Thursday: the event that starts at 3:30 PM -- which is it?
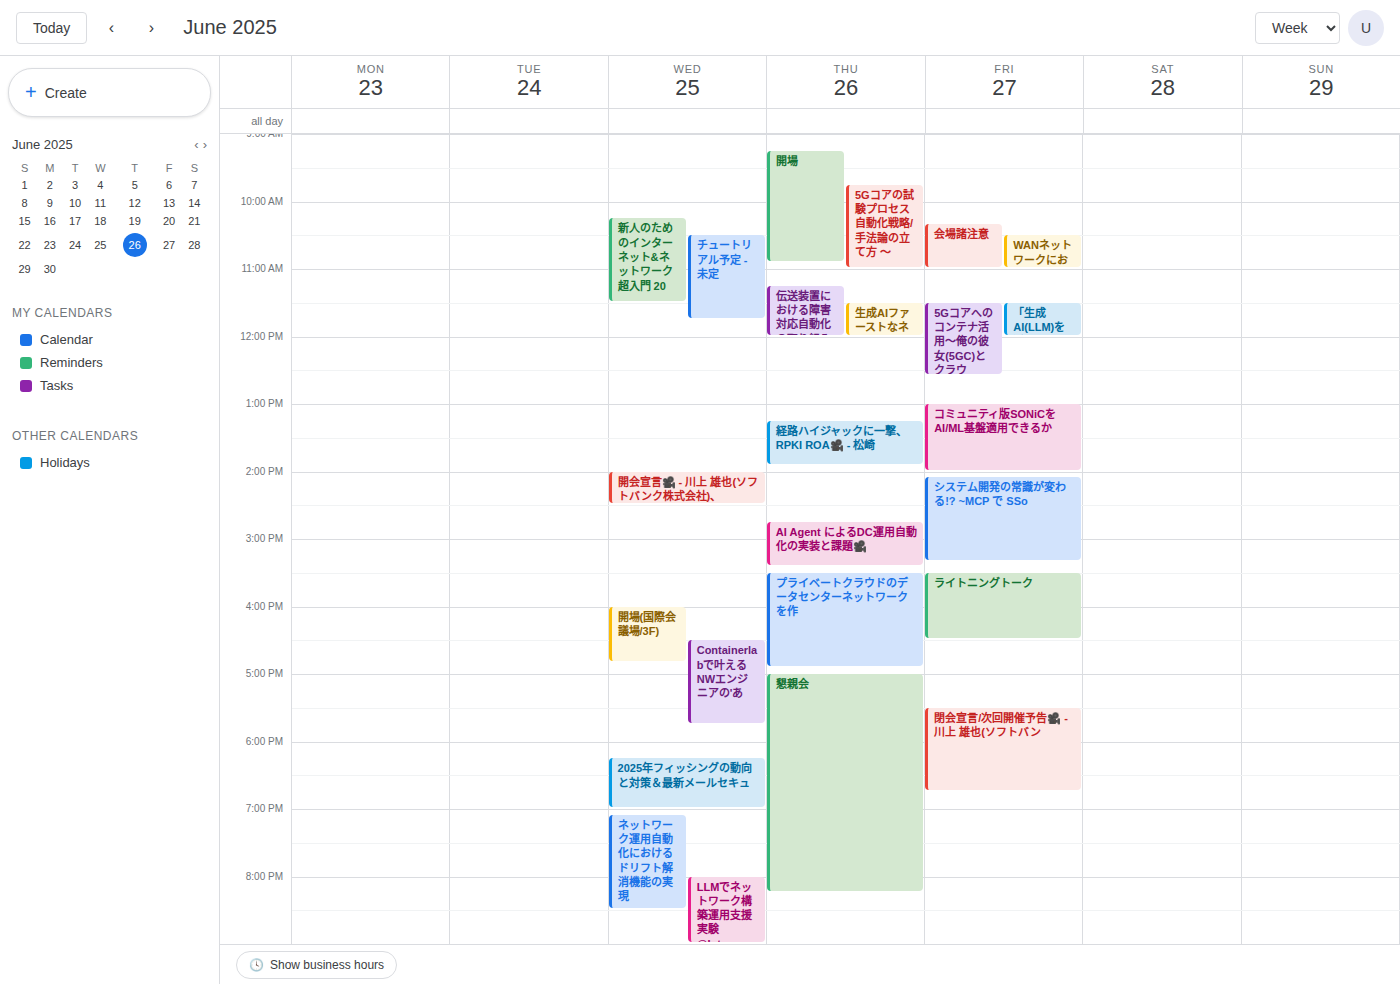
"プライベートクラウドのデータセンターネットワークを作"